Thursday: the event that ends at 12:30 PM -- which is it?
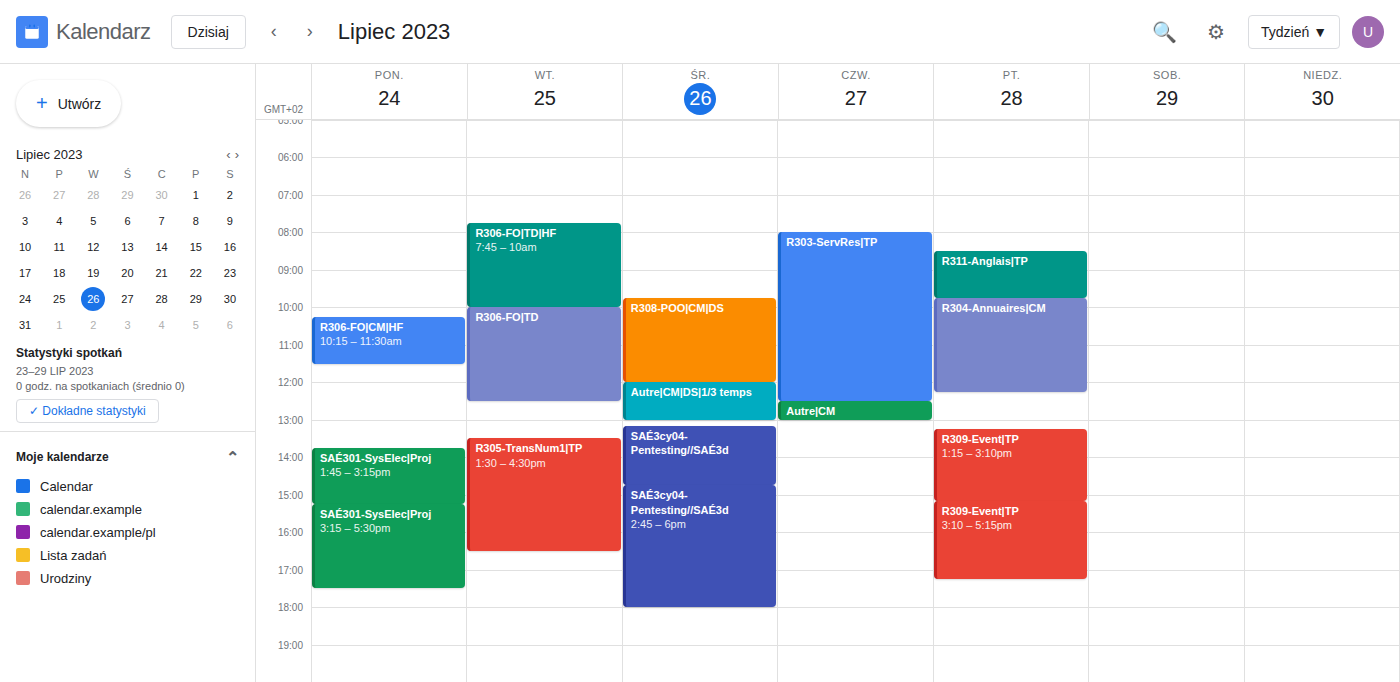
"R303-ServRes|TP"